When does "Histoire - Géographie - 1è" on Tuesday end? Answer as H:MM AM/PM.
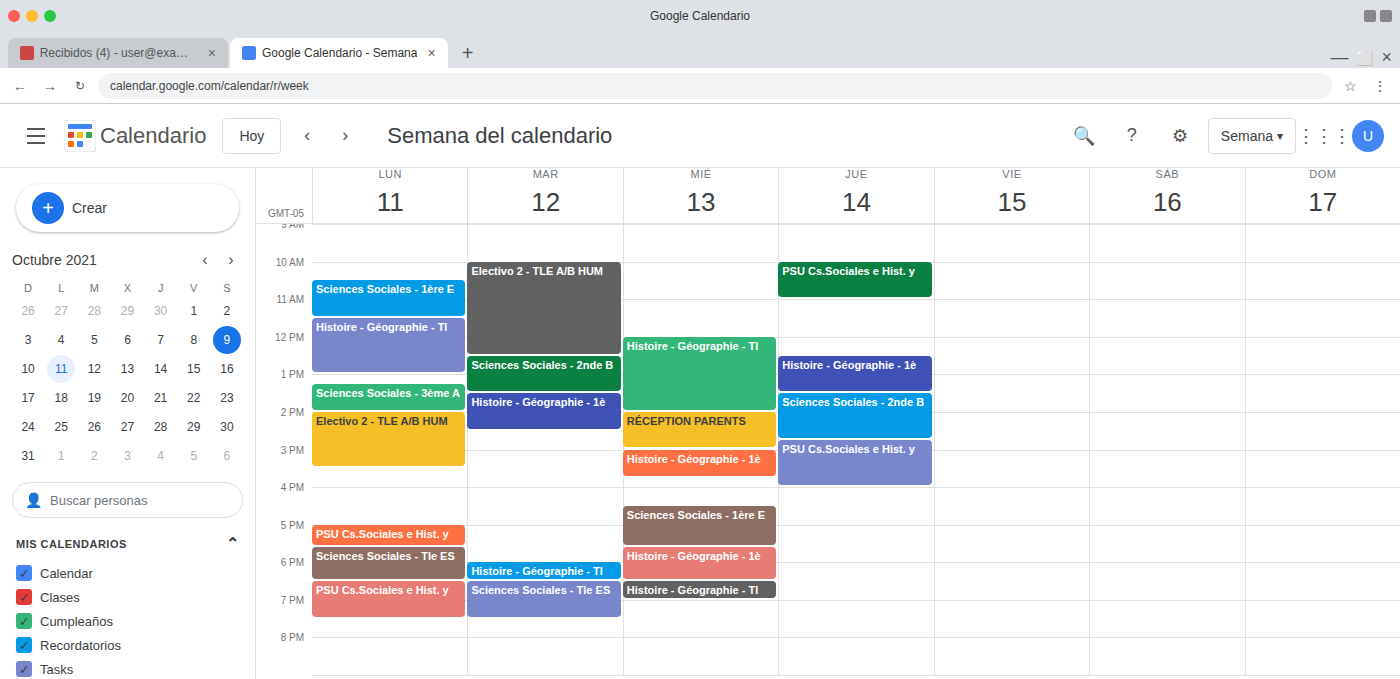
2:30 PM